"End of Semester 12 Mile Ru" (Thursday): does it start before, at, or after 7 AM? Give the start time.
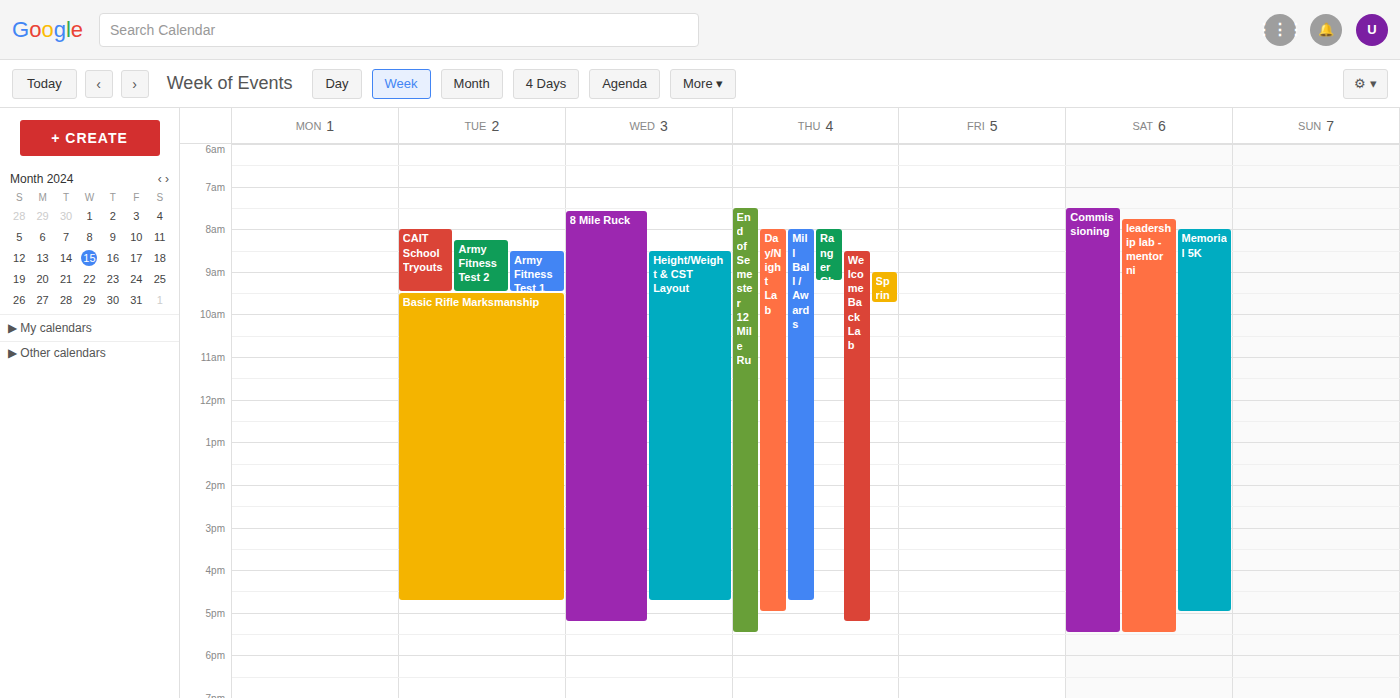
7:30 AM -- after 7 AM, 30 minutes below the 7 AM line.